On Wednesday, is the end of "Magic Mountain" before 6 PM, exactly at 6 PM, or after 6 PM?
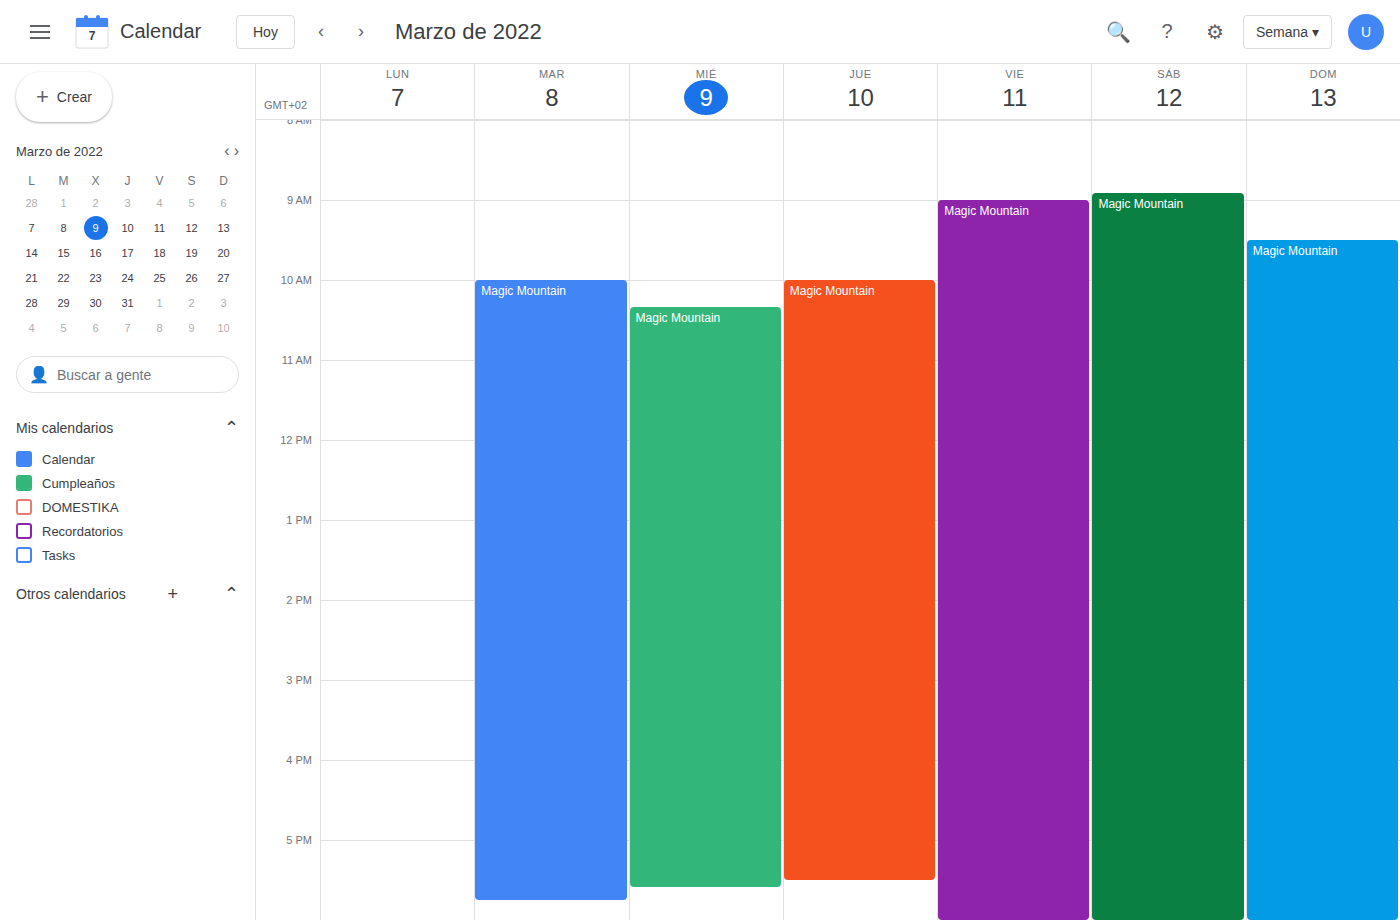
5:35 PM -- before 6 PM, 25 minutes above the 6 PM line.